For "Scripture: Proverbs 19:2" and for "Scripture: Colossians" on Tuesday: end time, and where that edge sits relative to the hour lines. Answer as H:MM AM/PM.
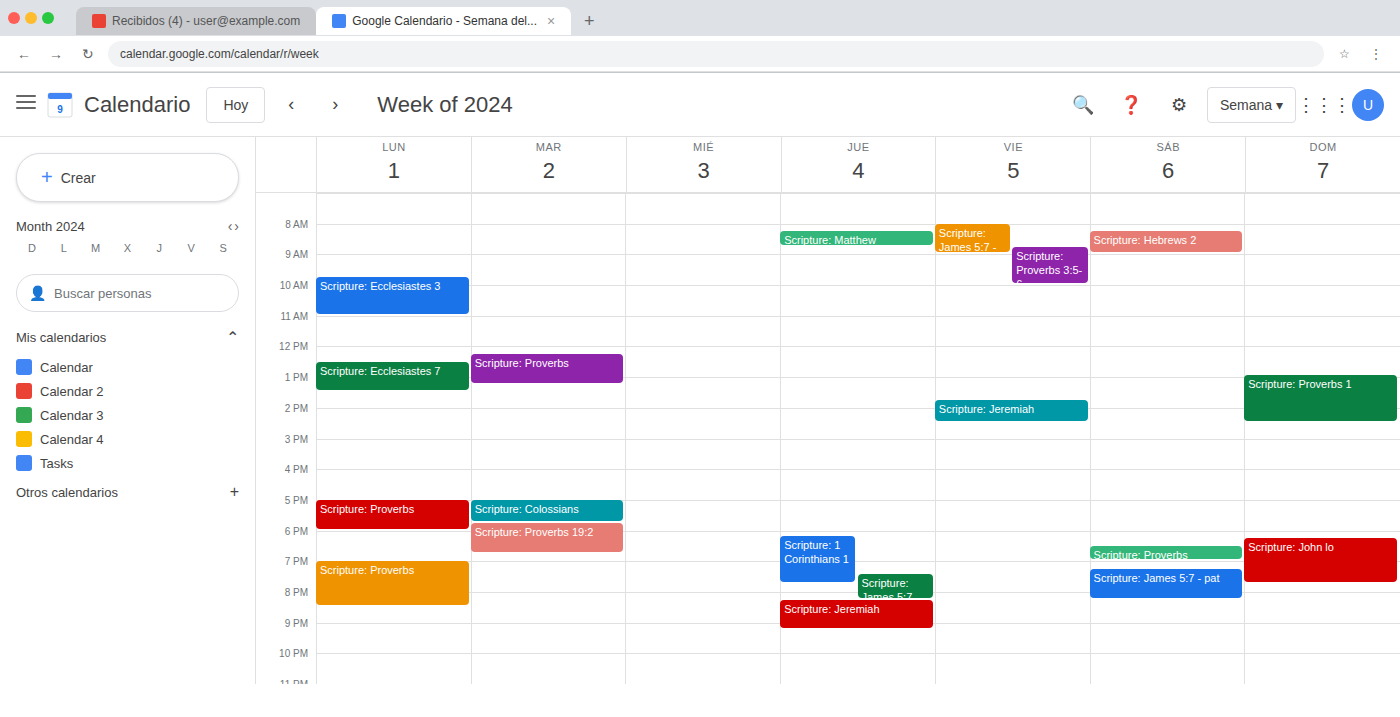
"Scripture: Proverbs 19:2": 6:45 PM, neither: three quarters of the way from the 6 PM line to the 7 PM line. "Scripture: Colossians": 5:45 PM, neither: three quarters of the way from the 5 PM line to the 6 PM line.